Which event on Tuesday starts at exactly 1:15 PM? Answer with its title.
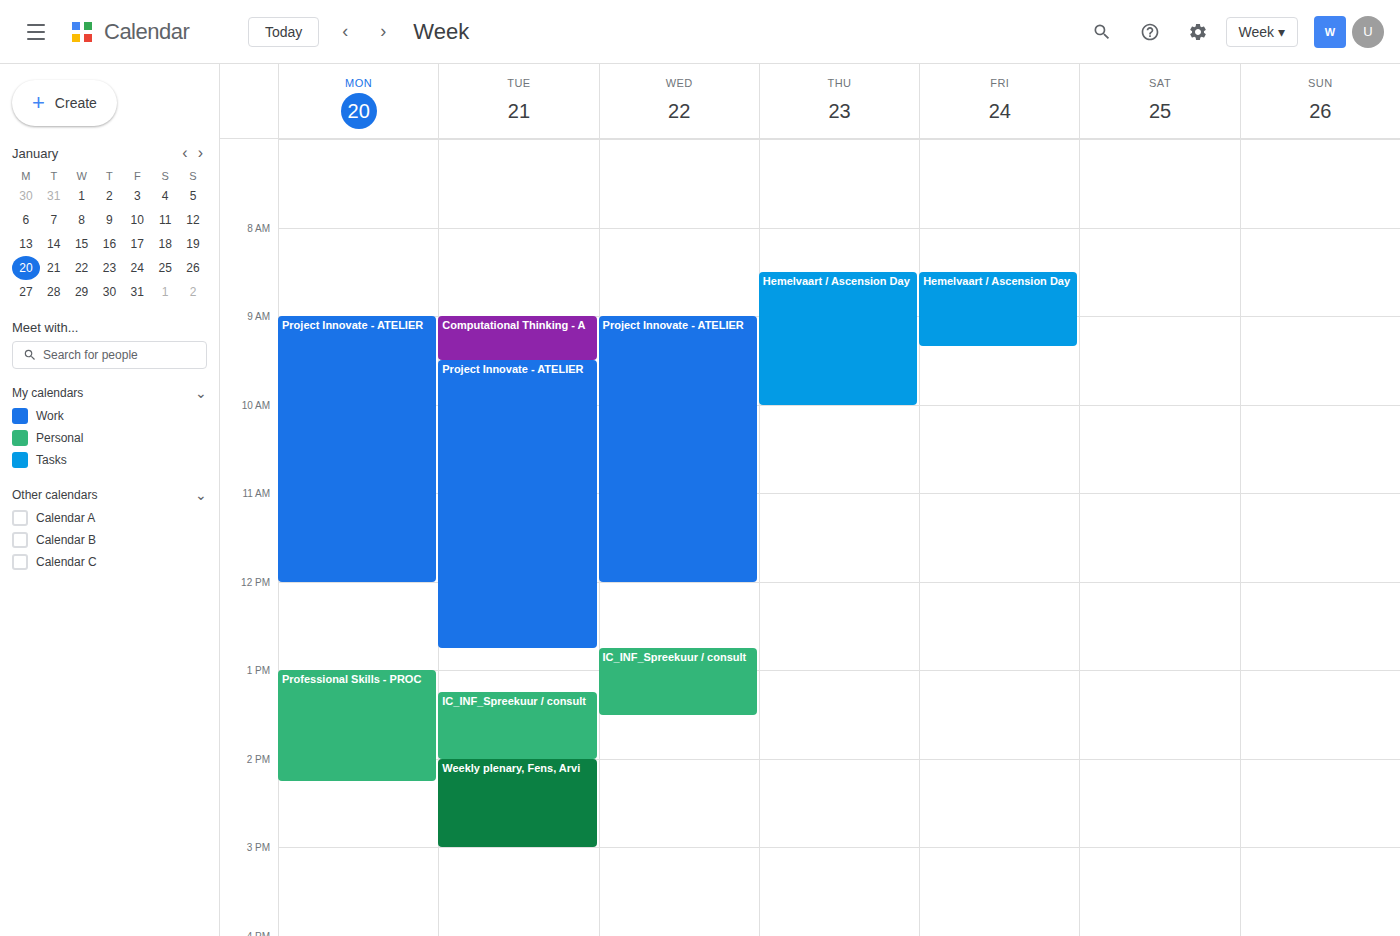
"IC_INF_Spreekuur / consult"